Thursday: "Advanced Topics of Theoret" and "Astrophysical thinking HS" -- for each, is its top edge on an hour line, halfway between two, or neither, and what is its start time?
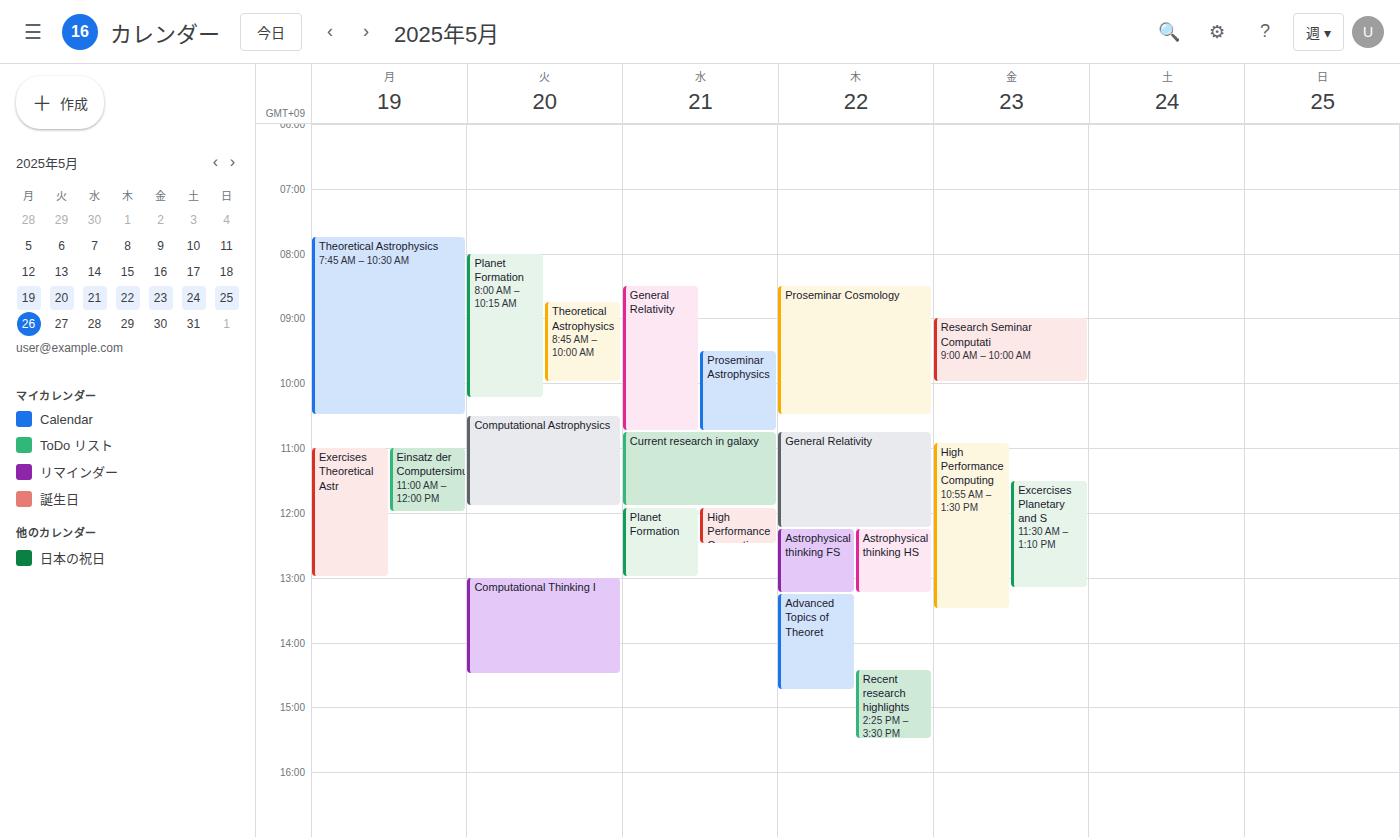
"Advanced Topics of Theoret": 1:15 PM, neither: a quarter of the way from the 1 PM line to the 2 PM line. "Astrophysical thinking HS": 12:15 PM, neither: a quarter of the way from the 12 PM line to the 1 PM line.